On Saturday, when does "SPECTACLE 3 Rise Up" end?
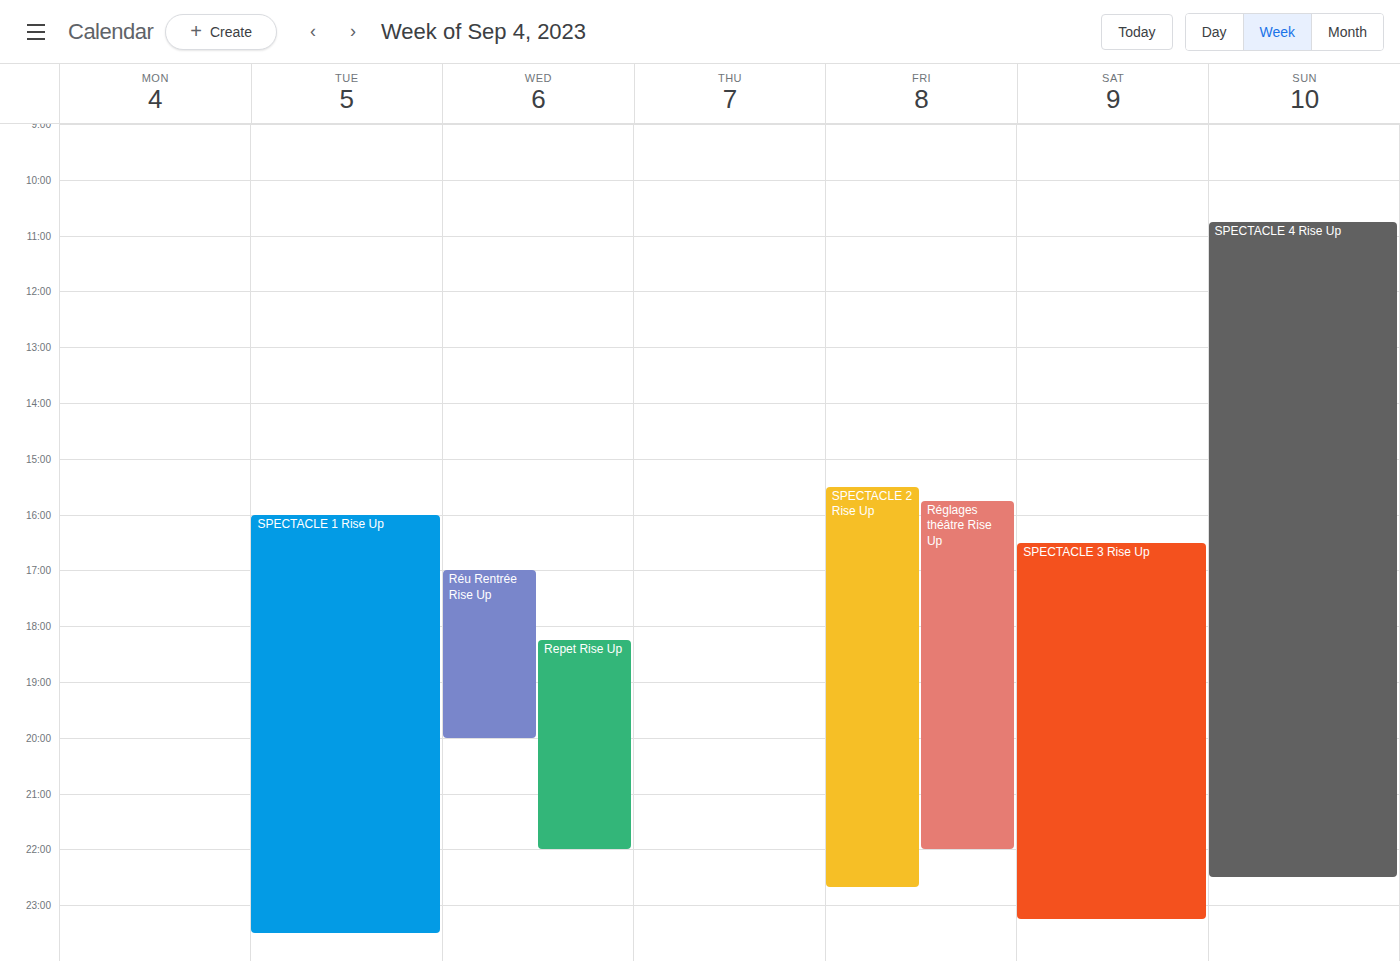
11:15 PM